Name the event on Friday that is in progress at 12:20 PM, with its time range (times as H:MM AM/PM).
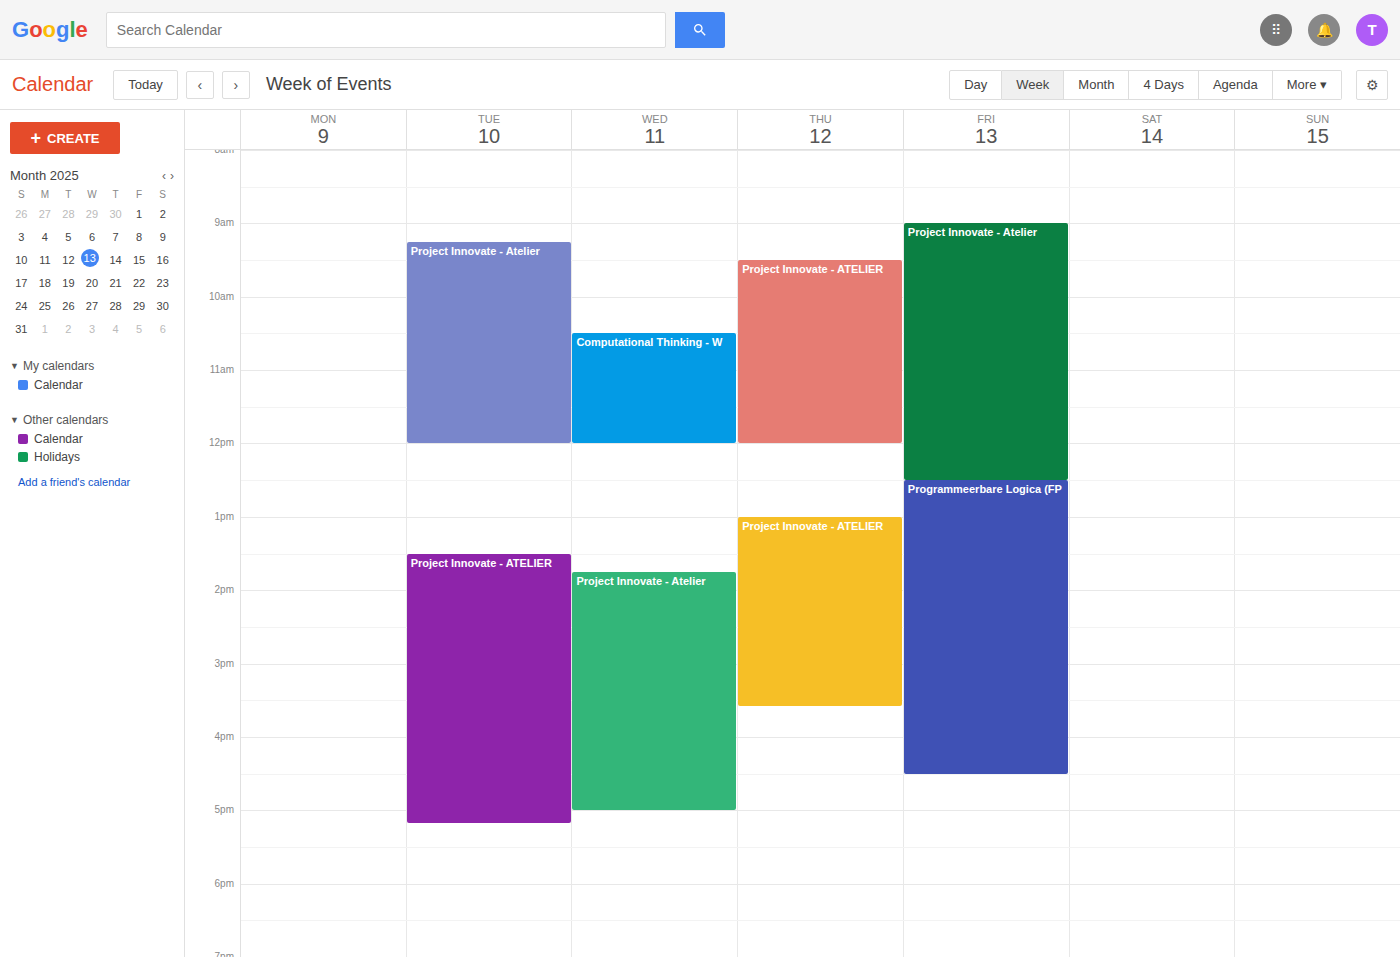
"Project Innovate - Atelier", 9:00 AM to 12:30 PM